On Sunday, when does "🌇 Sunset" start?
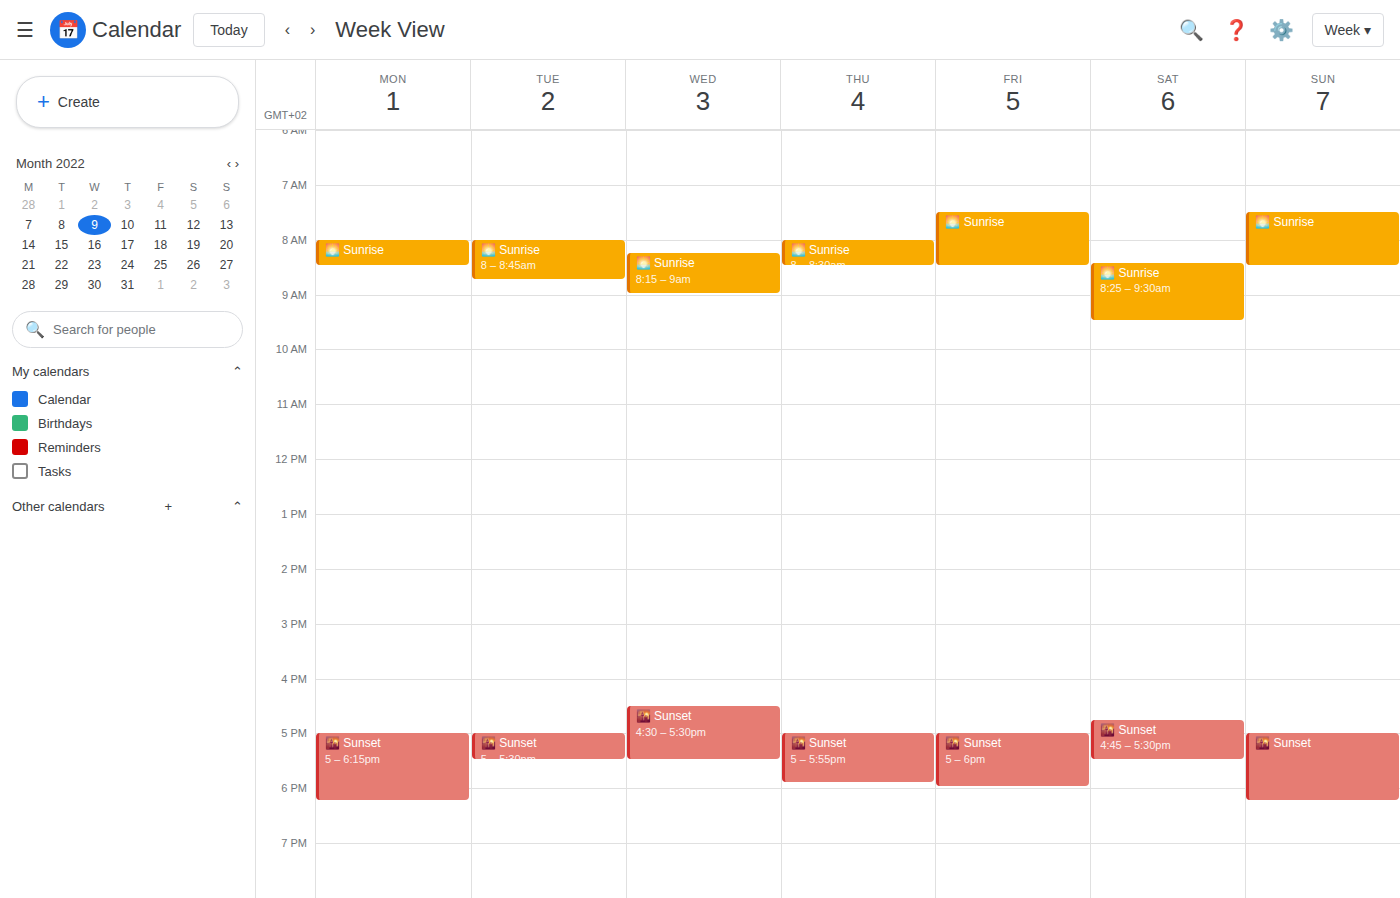
17:00